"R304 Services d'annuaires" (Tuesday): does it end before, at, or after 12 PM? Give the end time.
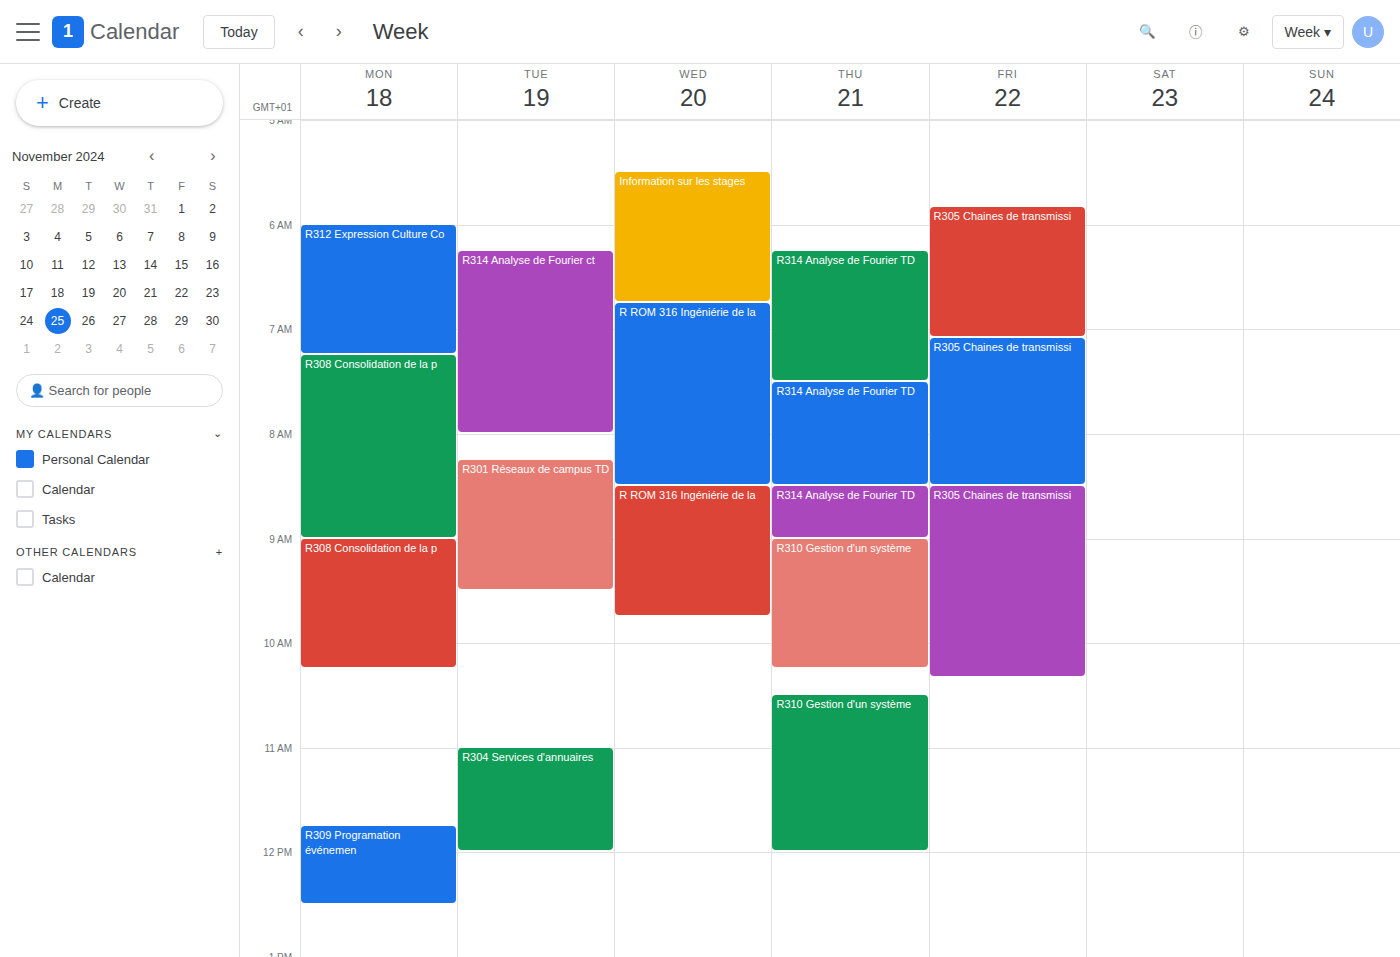
12:00 PM -- exactly at 12 PM, on the 12 PM line.